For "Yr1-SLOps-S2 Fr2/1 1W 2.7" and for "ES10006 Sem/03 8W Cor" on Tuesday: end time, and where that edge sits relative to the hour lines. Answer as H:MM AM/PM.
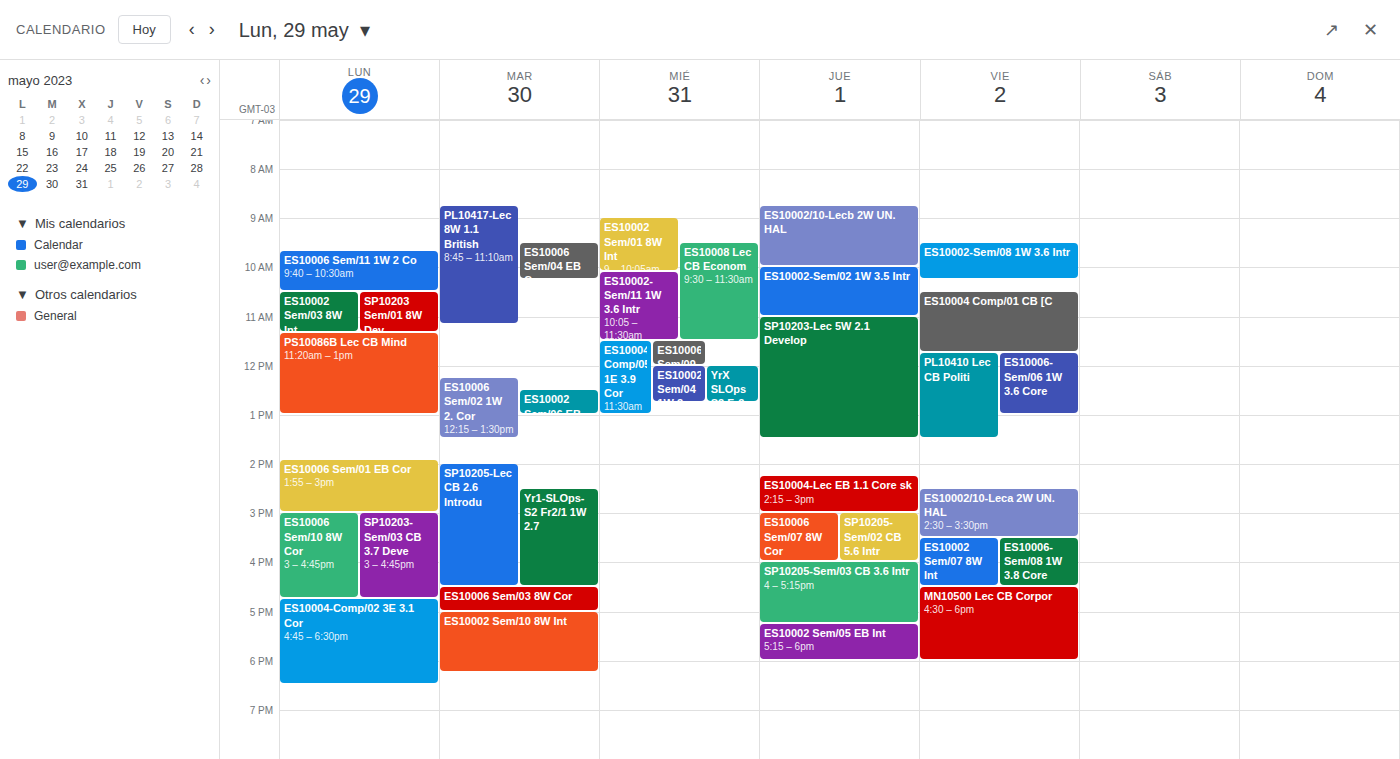
"Yr1-SLOps-S2 Fr2/1 1W 2.7": 4:30 PM, halfway between the 4 PM and 5 PM lines. "ES10006 Sem/03 8W Cor": 5:00 PM, exactly on the 5 PM line.